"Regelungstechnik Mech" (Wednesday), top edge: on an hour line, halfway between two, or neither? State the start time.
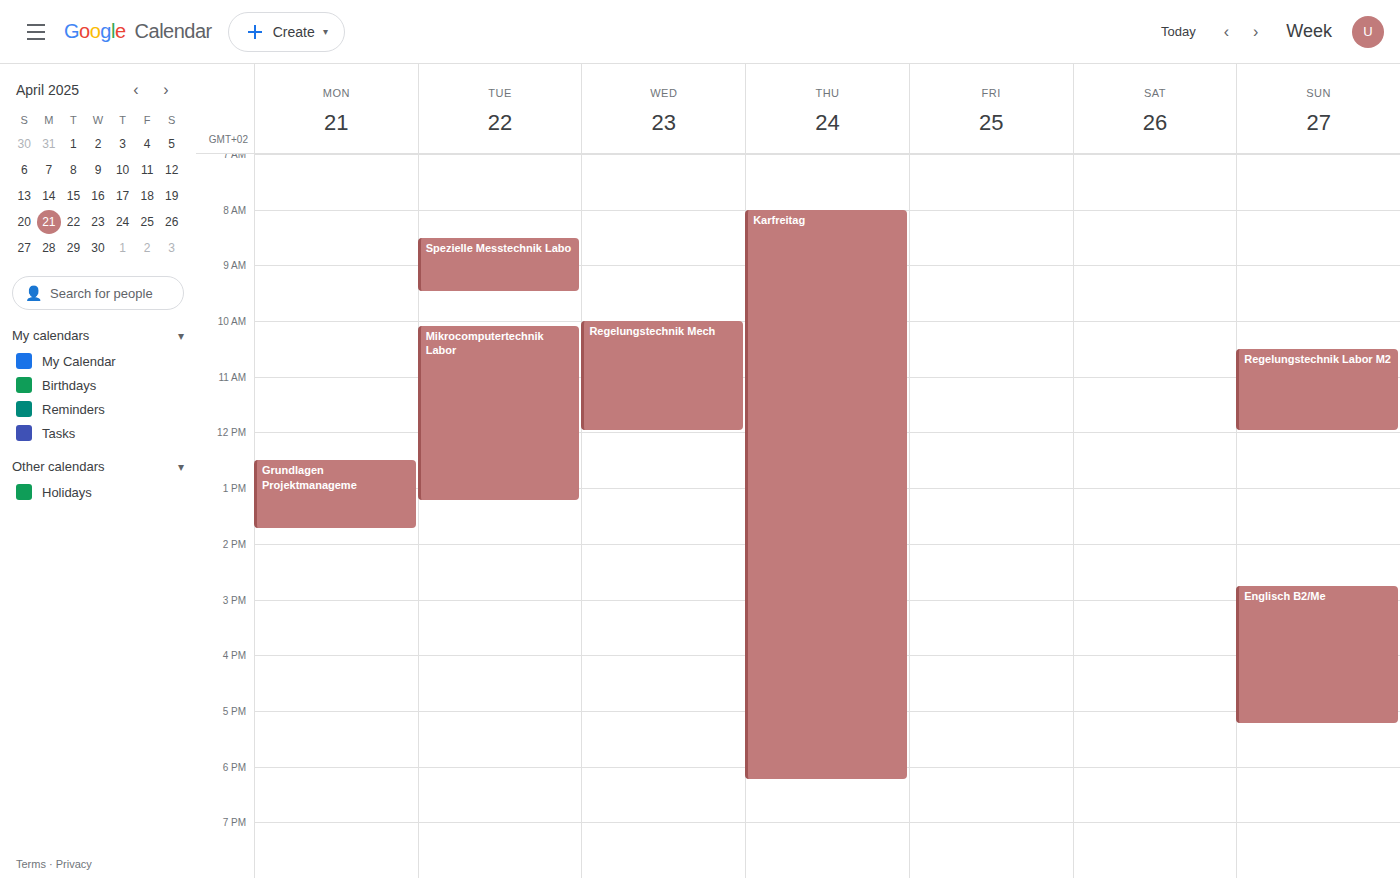
10:00 -- exactly on the 10:00 line.